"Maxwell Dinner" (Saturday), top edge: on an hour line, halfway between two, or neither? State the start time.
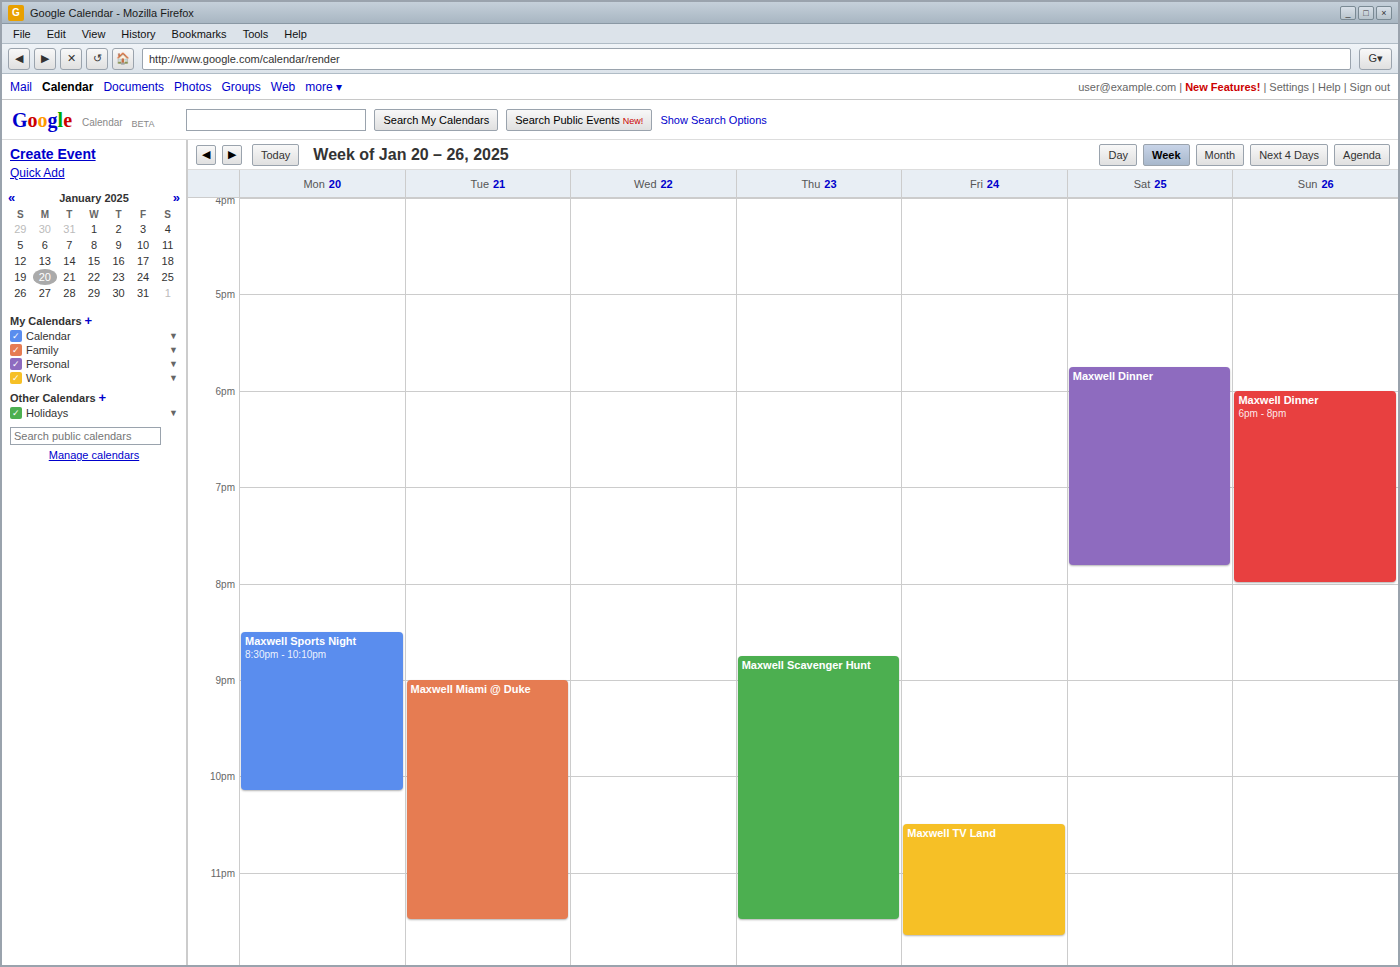
5:45 PM -- neither: three quarters of the way from the 5 PM line to the 6 PM line.